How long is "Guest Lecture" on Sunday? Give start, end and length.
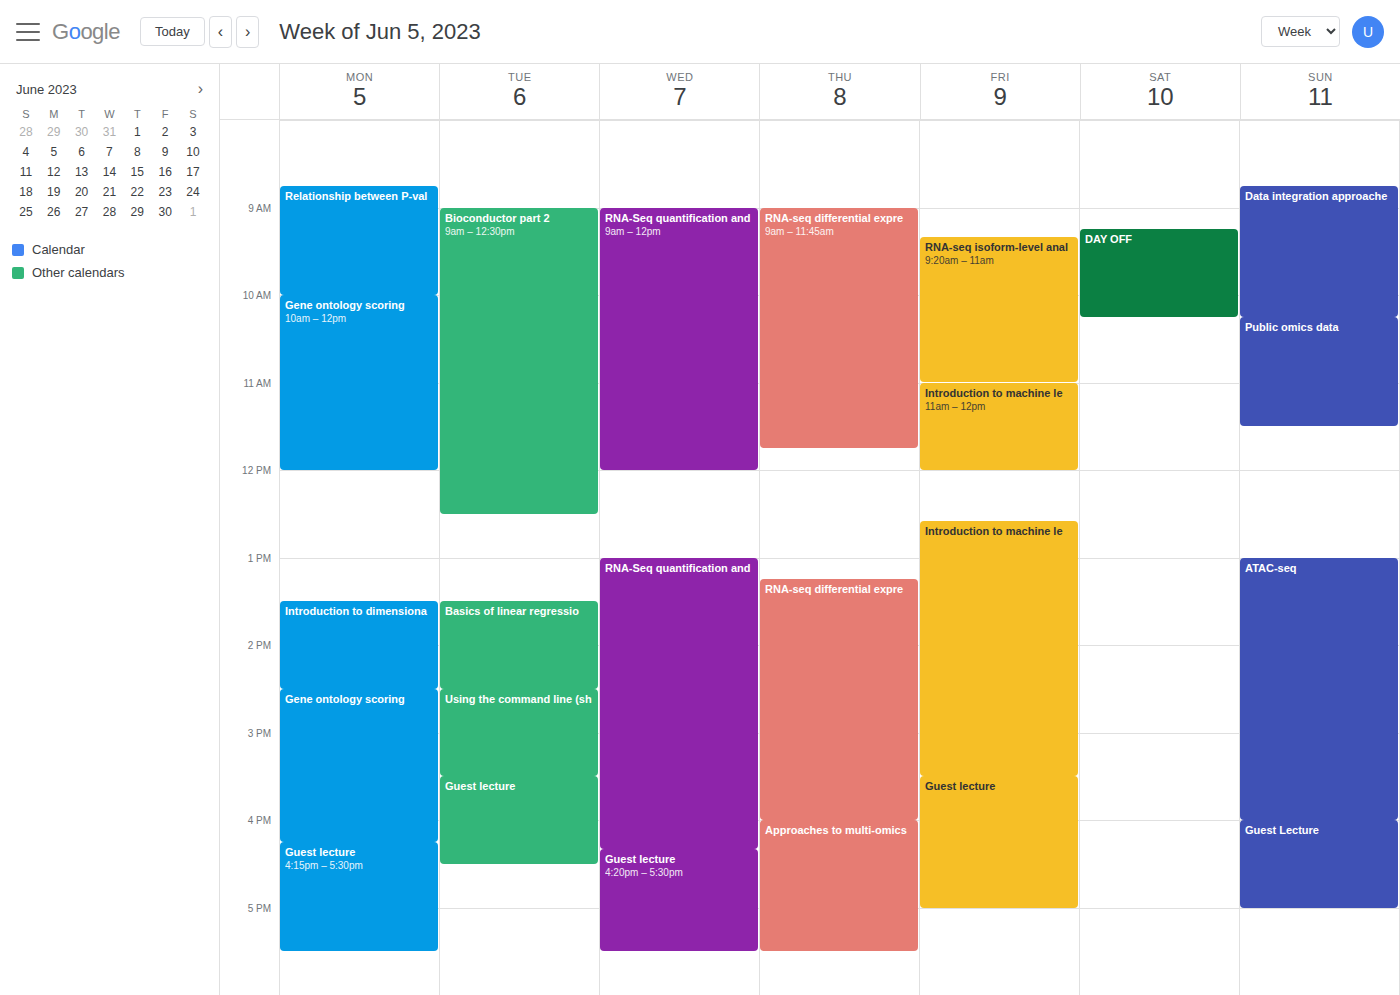
4:00 PM to 5:00 PM, 1 hour